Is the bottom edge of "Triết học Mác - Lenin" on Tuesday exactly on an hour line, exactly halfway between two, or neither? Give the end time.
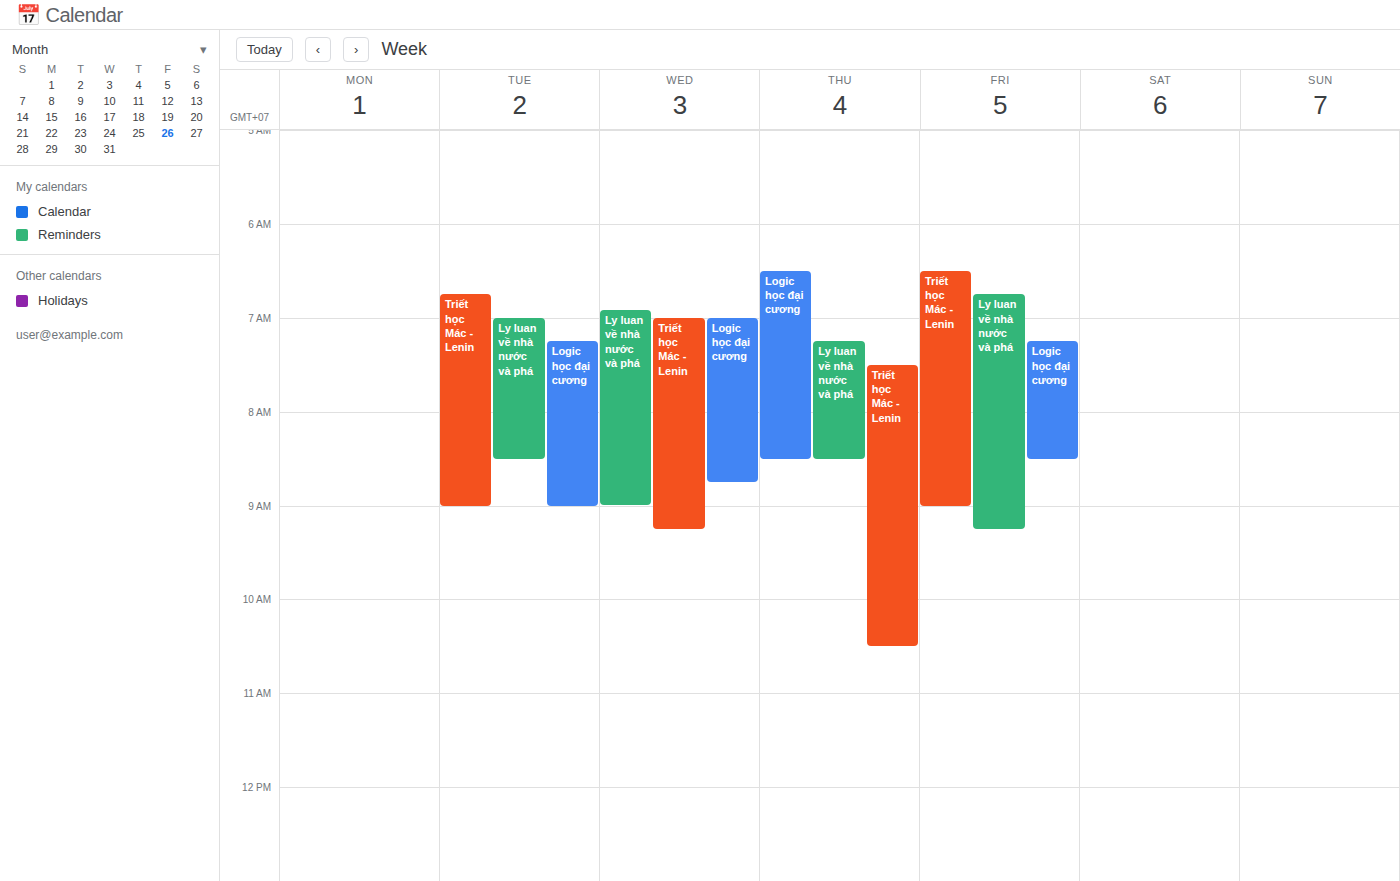
09:00 -- exactly on the 09:00 line.